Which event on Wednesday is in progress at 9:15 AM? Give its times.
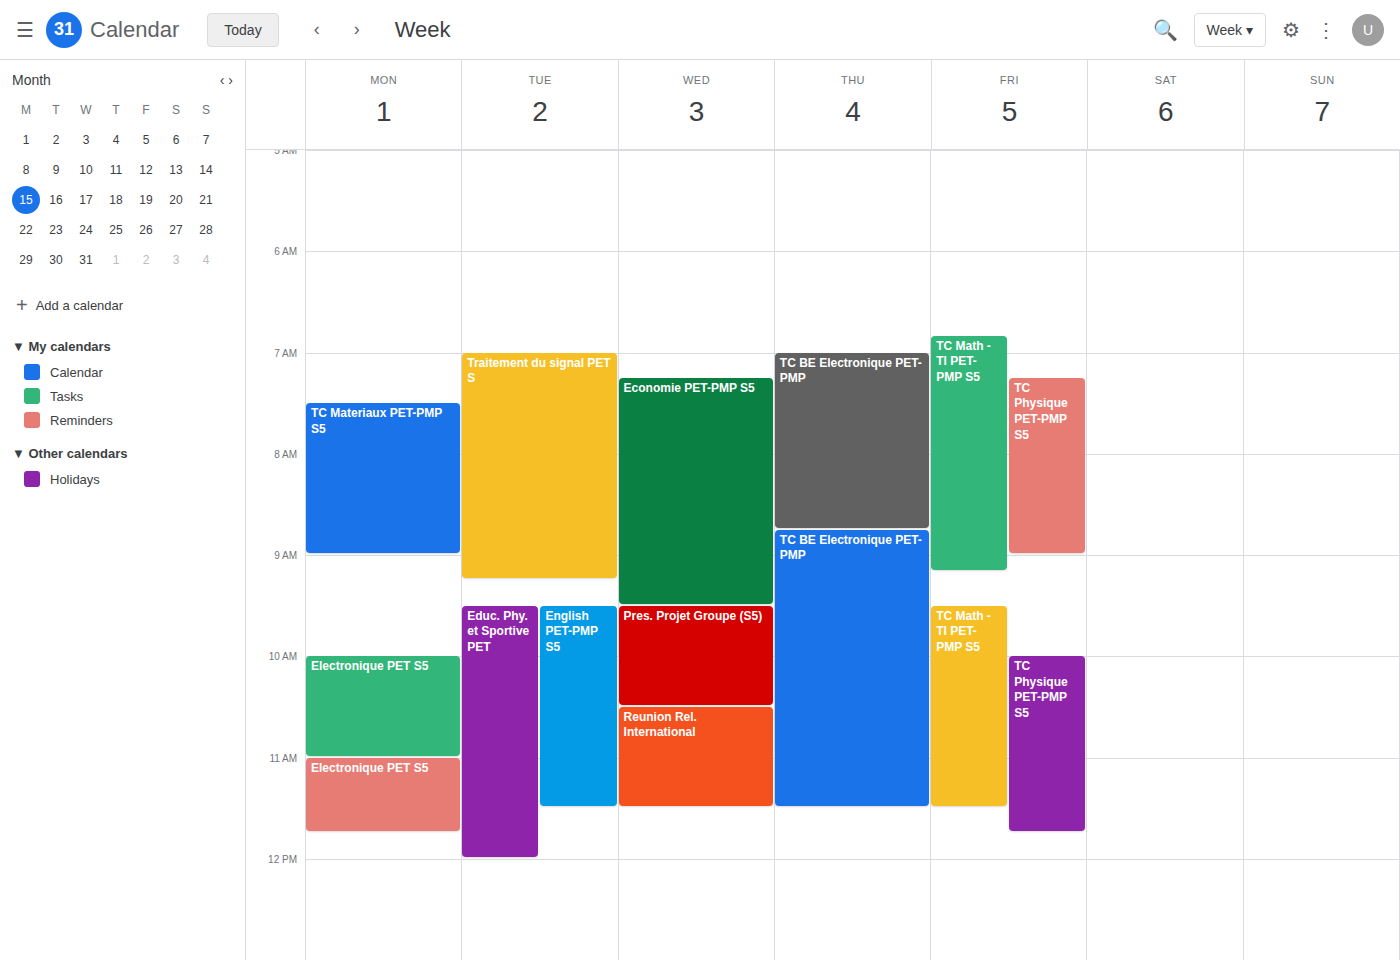
"Economie PET-PMP S5", 7:15 AM to 9:30 AM